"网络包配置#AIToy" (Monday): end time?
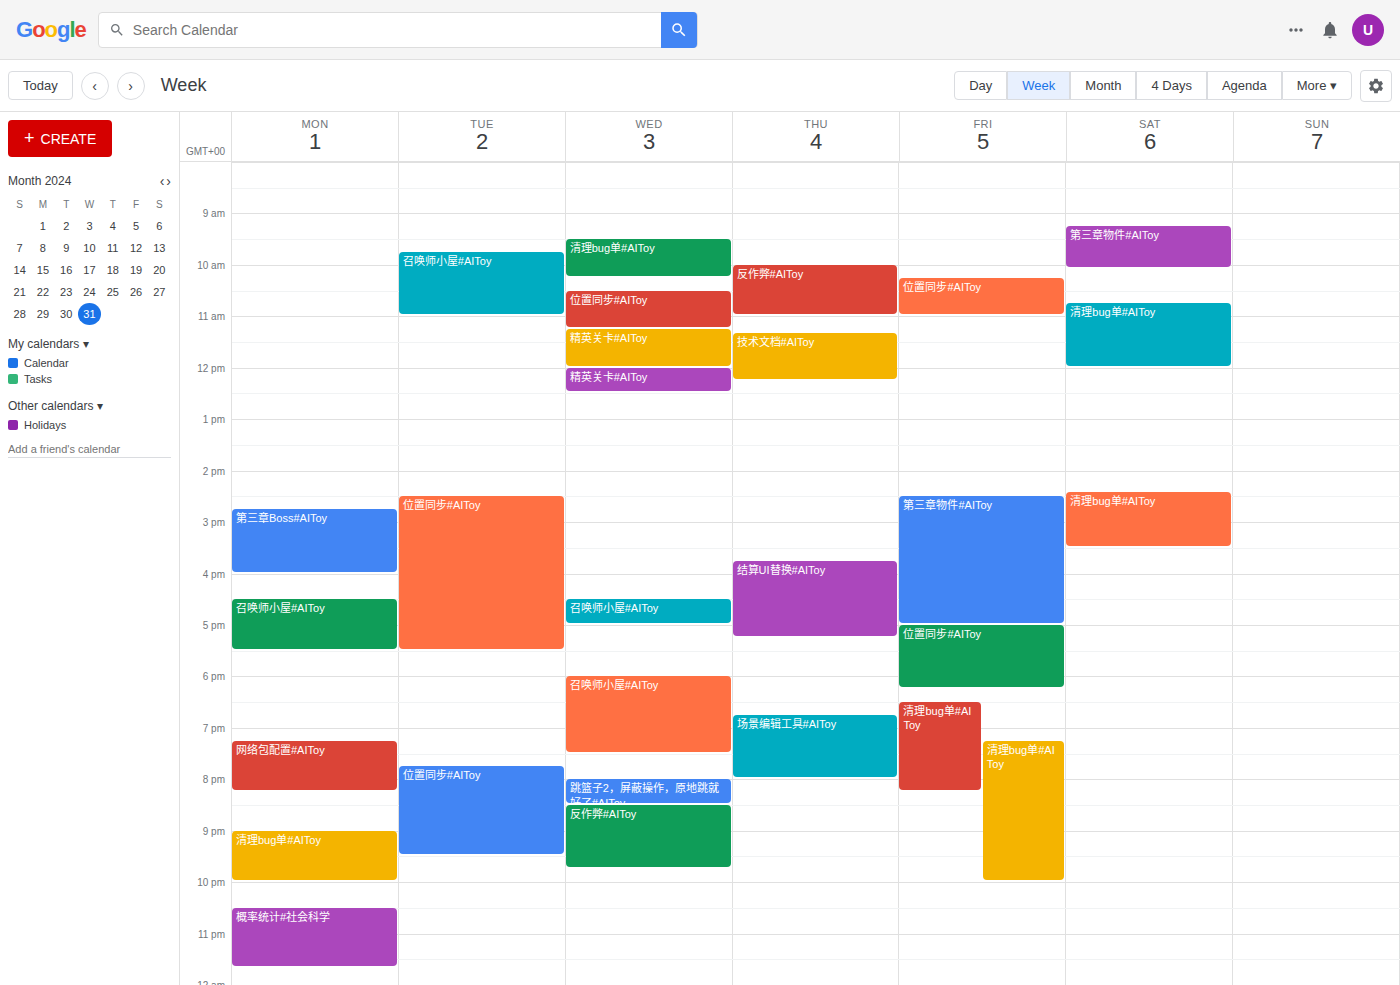
8:15 PM